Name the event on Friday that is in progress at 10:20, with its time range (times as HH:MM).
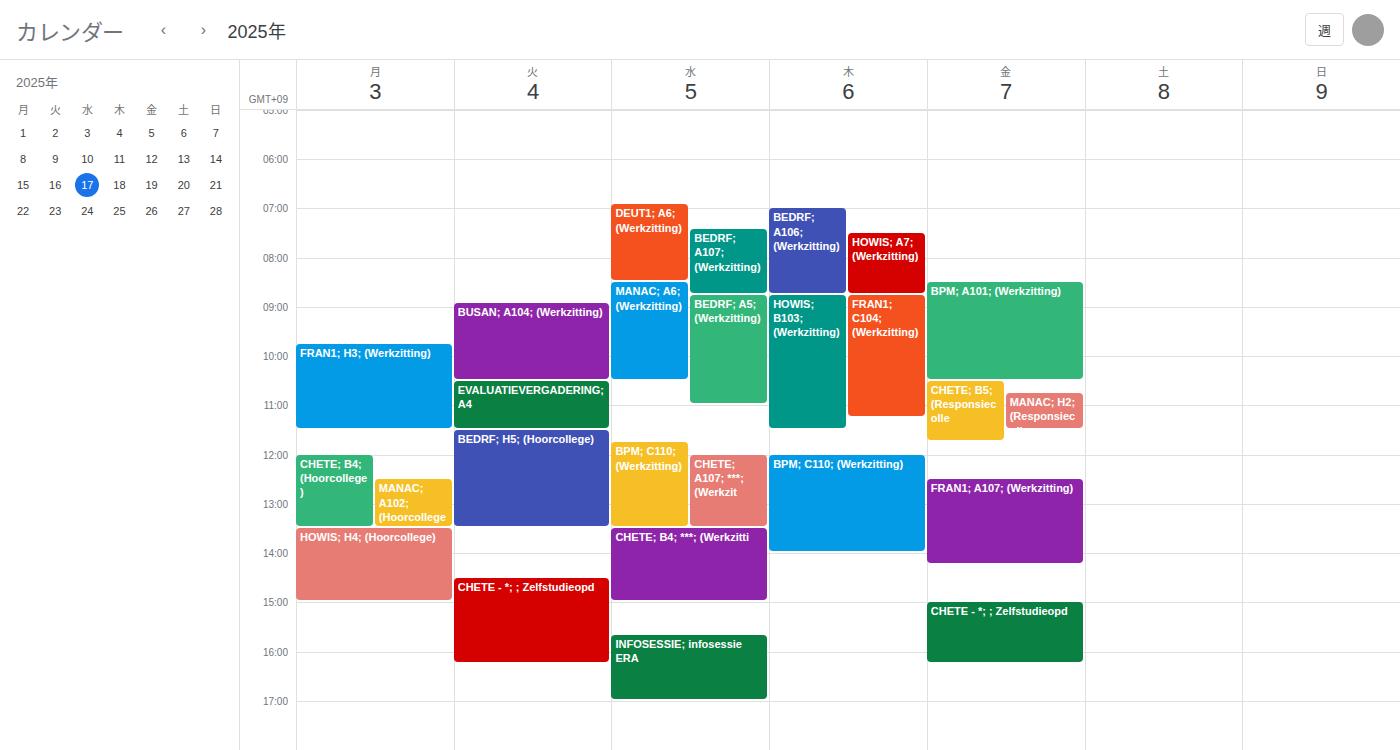
"BPM; A101; (Werkzitting)", 08:30 to 10:30